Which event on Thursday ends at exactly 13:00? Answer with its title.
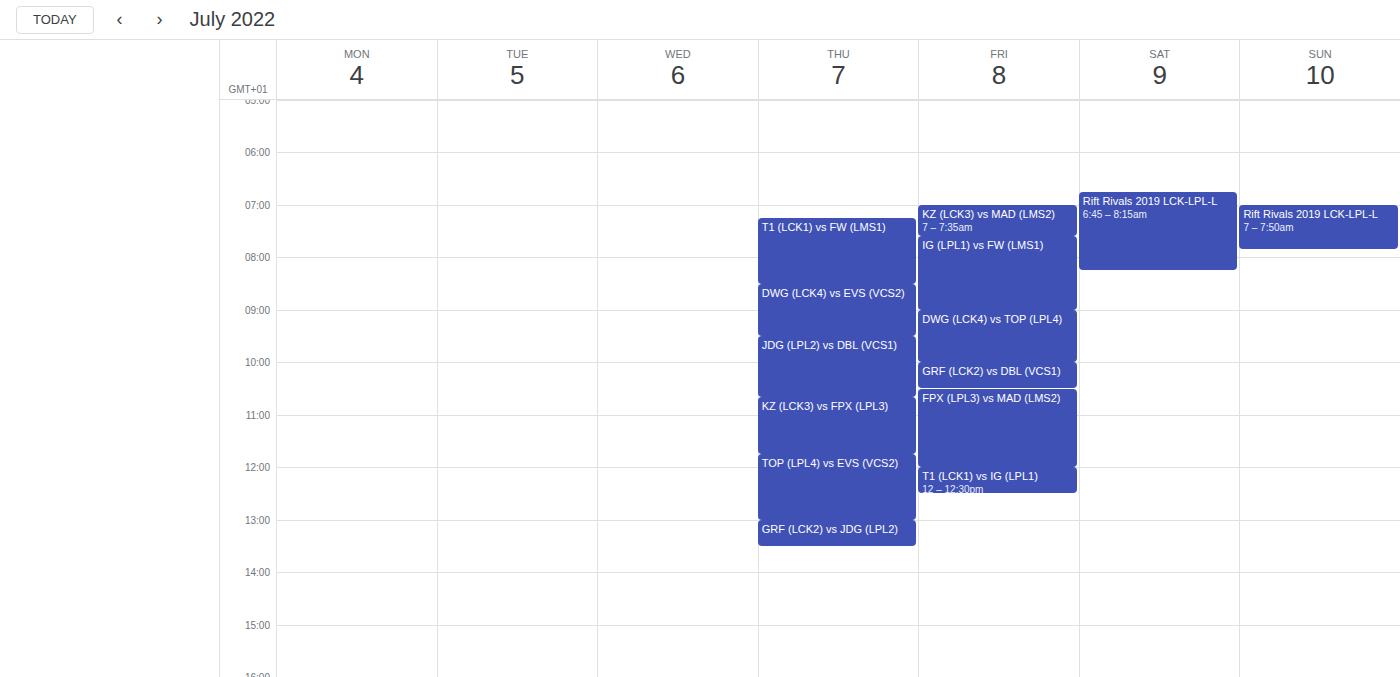
"TOP (LPL4) vs EVS (VCS2)"